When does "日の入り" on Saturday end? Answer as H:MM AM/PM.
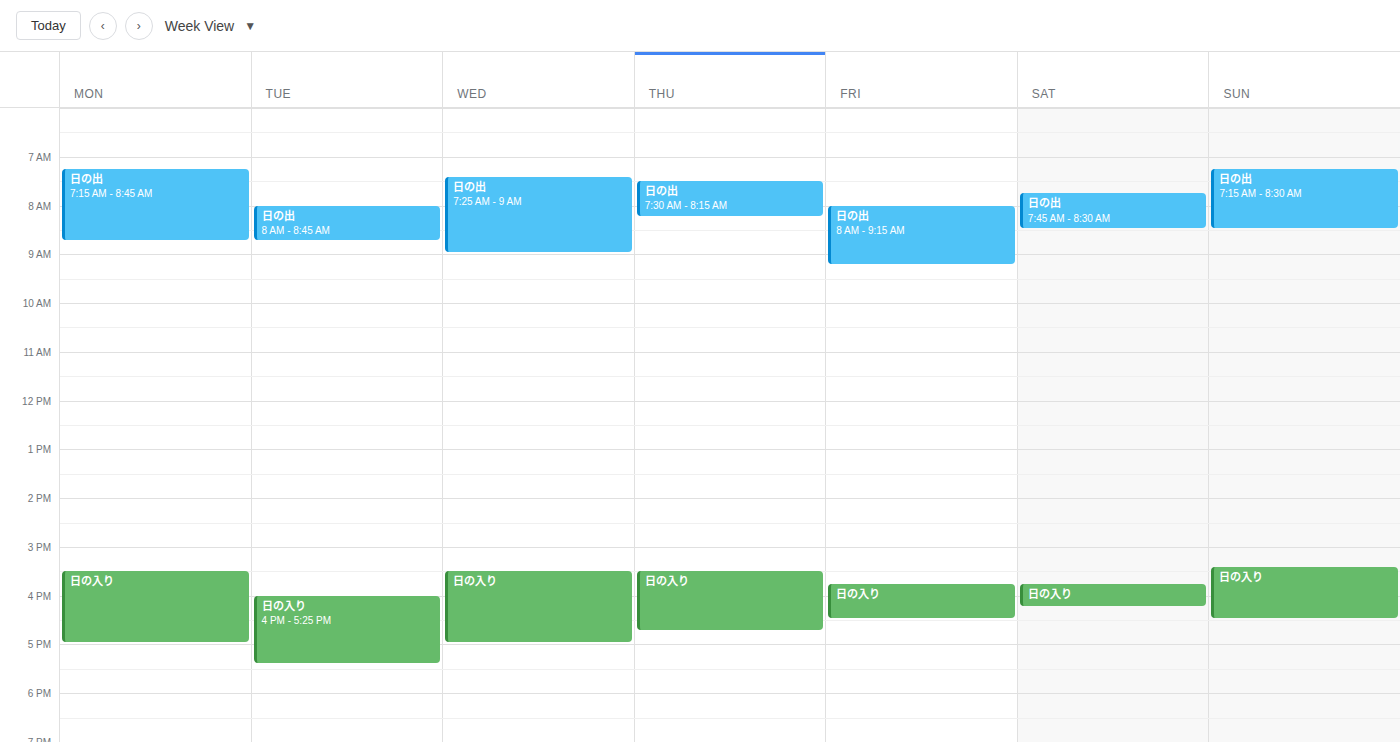
4:15 PM